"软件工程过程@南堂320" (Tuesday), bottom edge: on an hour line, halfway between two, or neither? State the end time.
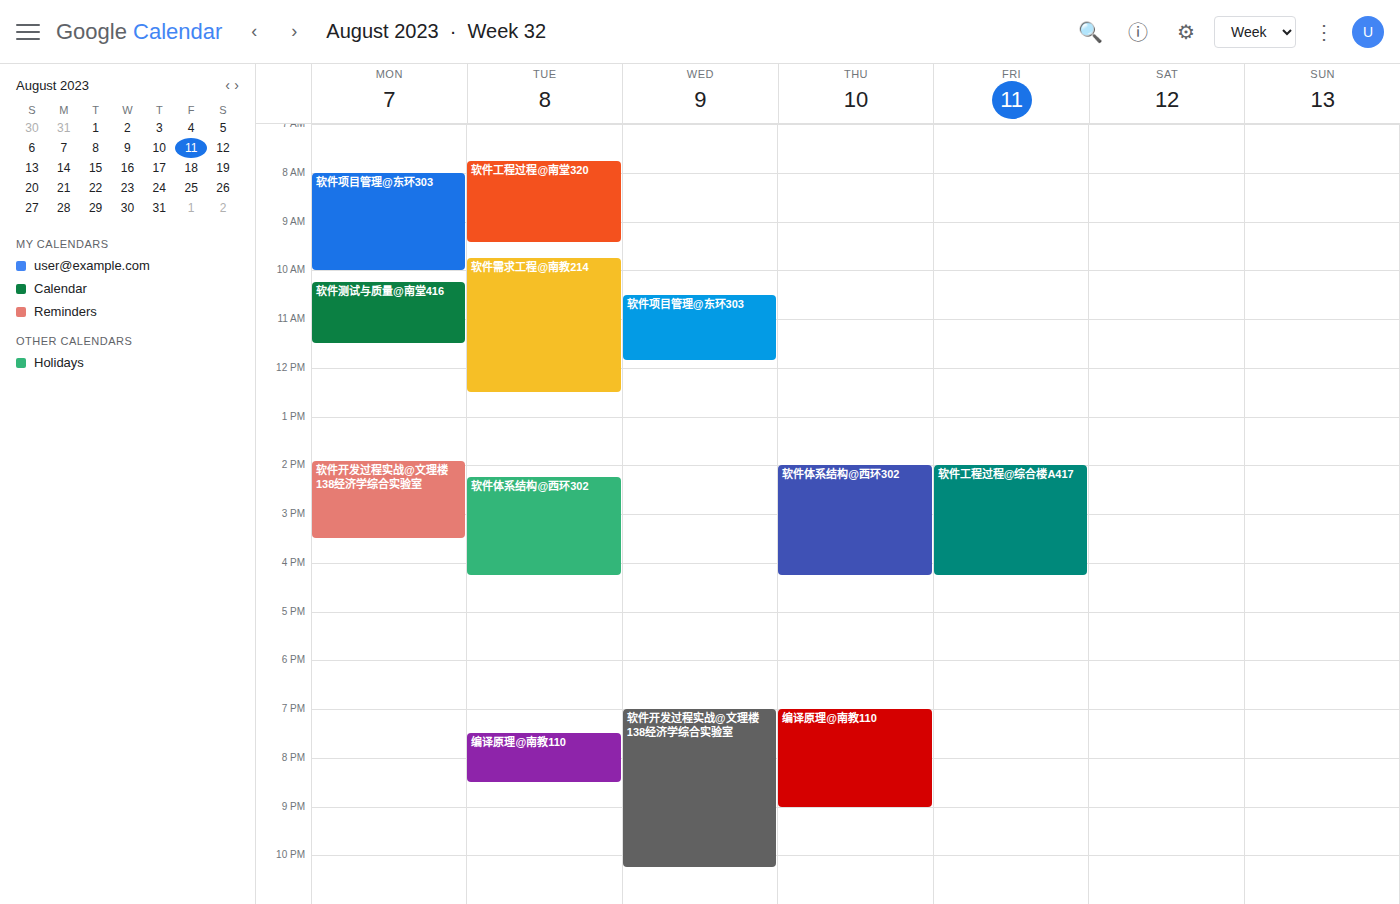
9:25 AM -- neither: 25 minutes below the 9 AM line and 35 minutes above the 10 AM line.